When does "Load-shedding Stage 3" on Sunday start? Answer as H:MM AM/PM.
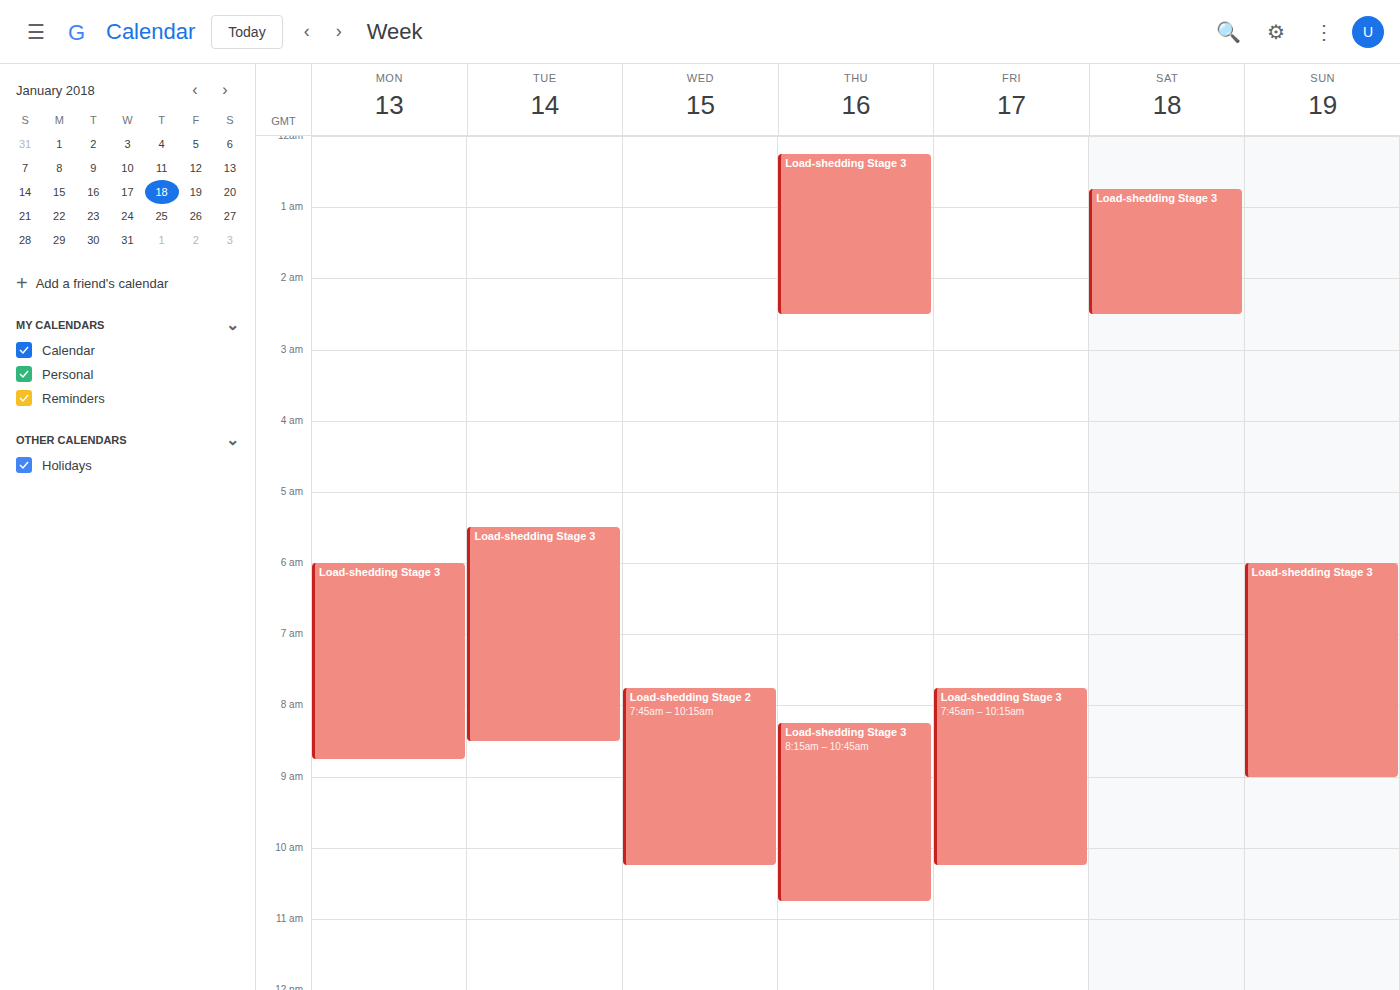
6:00 AM